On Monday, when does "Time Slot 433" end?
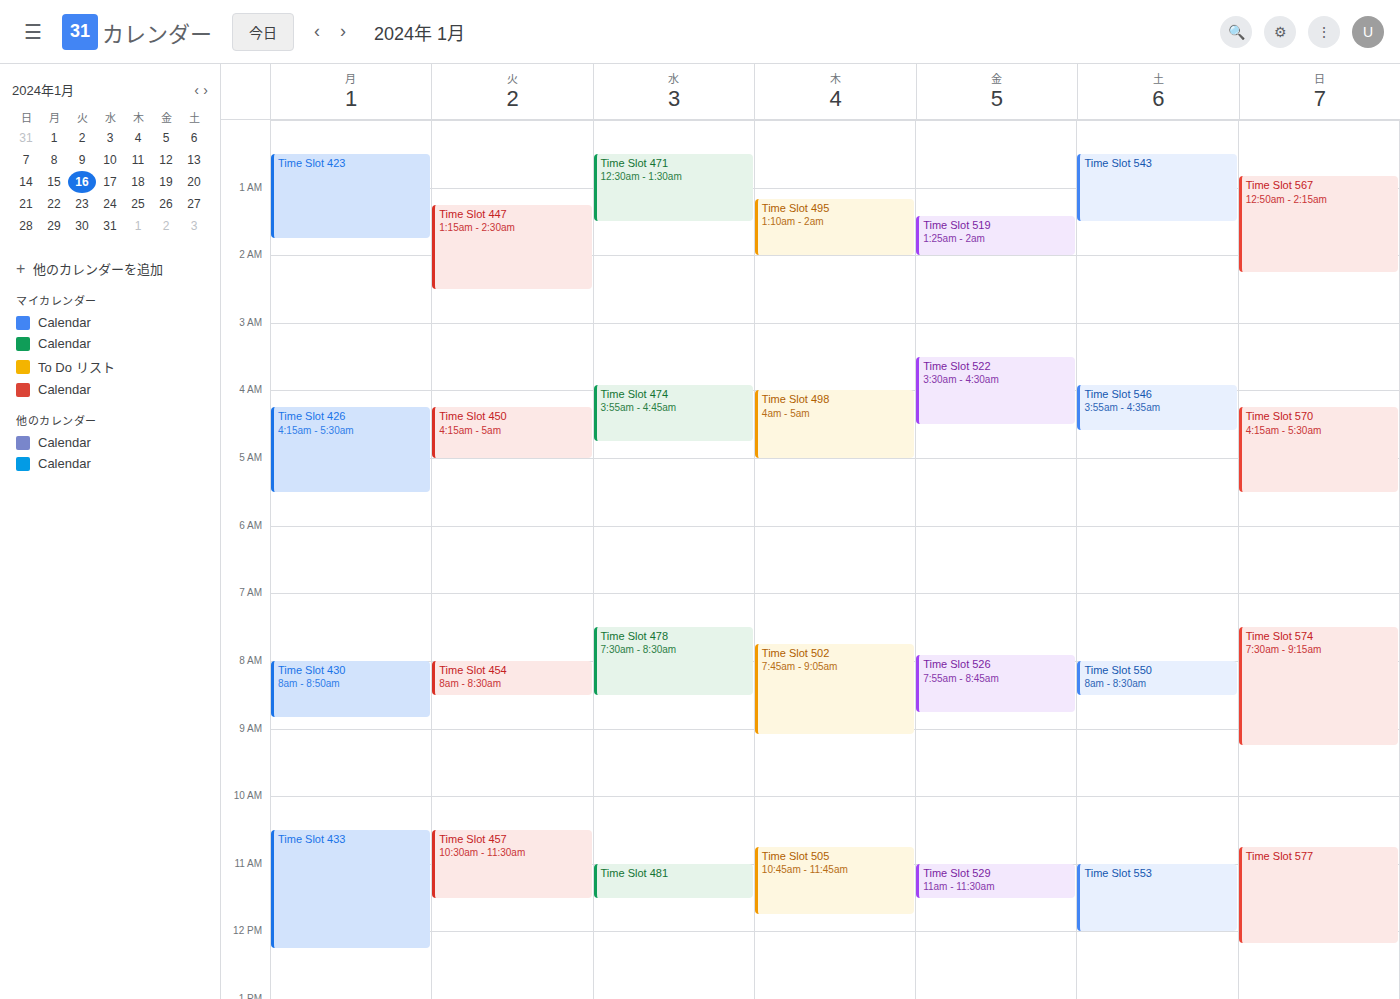
12:15 PM